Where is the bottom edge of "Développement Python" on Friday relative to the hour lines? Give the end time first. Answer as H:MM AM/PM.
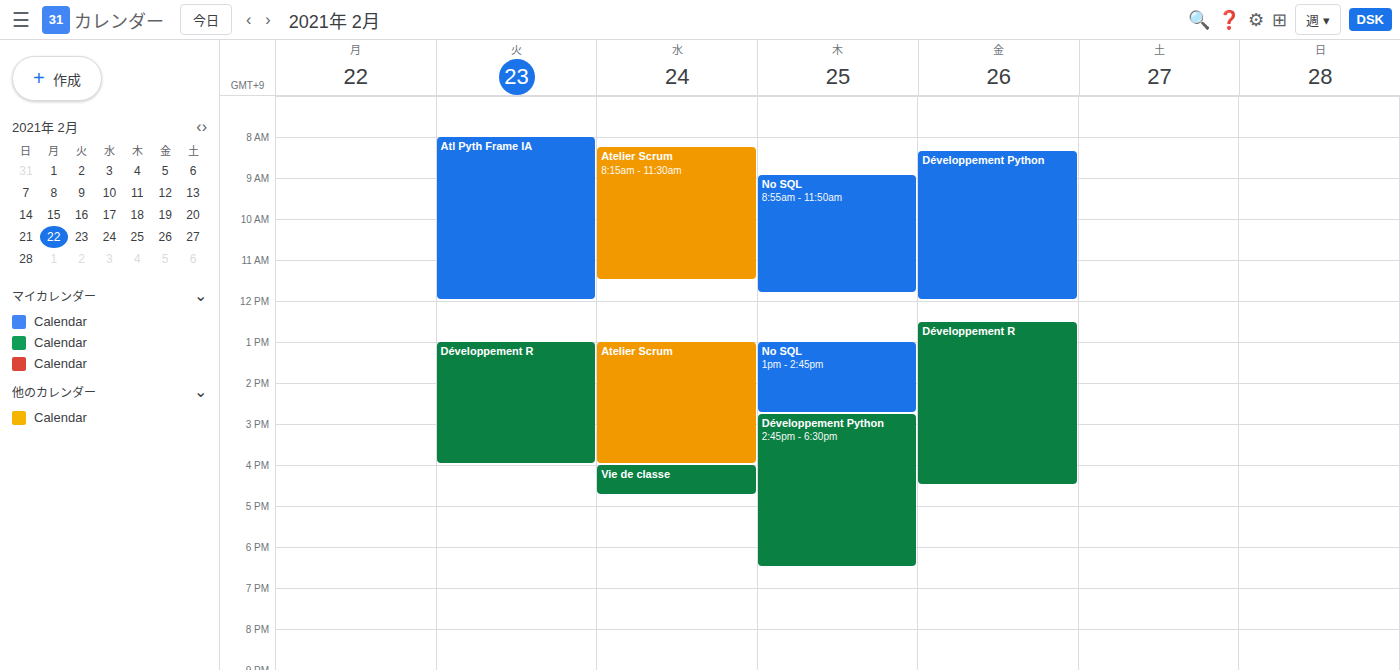
12:00 PM -- exactly on the 12 PM line.